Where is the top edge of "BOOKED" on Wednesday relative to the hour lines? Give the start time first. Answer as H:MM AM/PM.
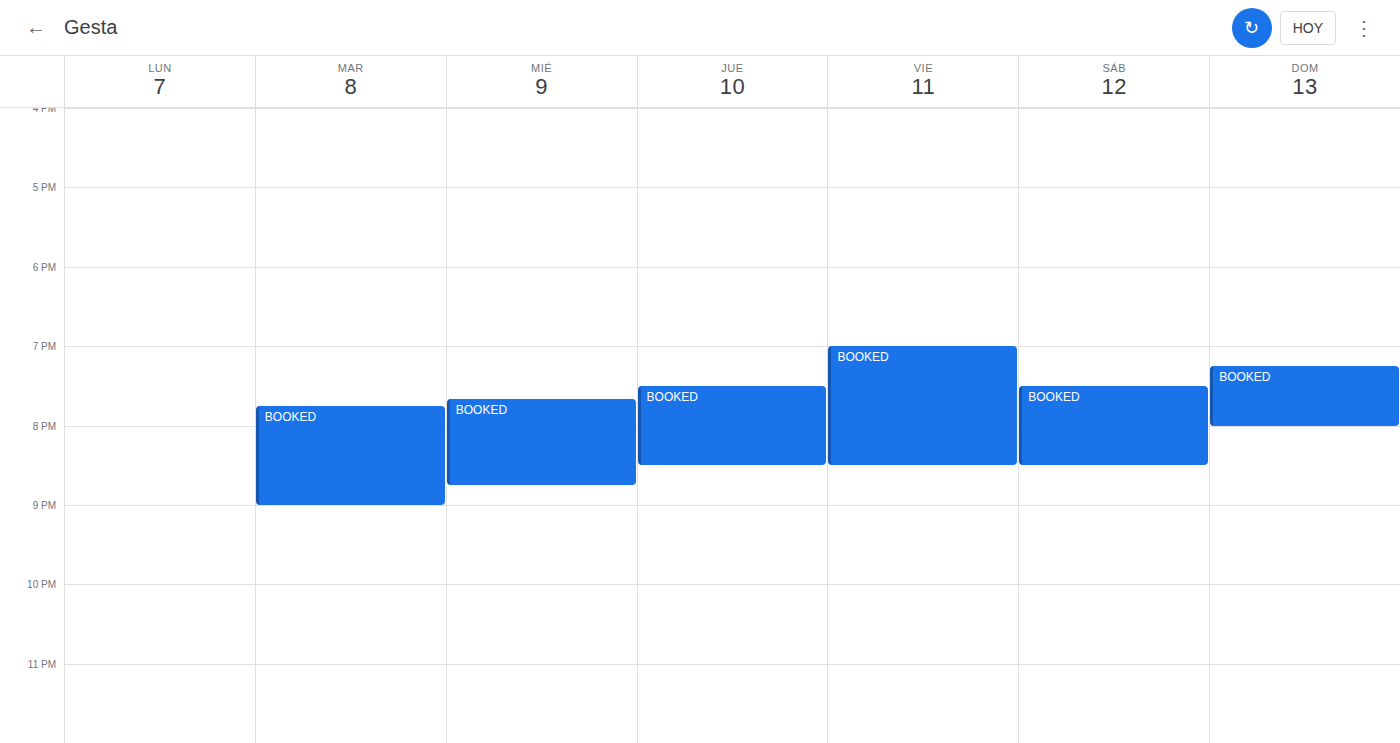
7:40 PM -- neither: 40 minutes below the 7 PM line and 20 minutes above the 8 PM line.